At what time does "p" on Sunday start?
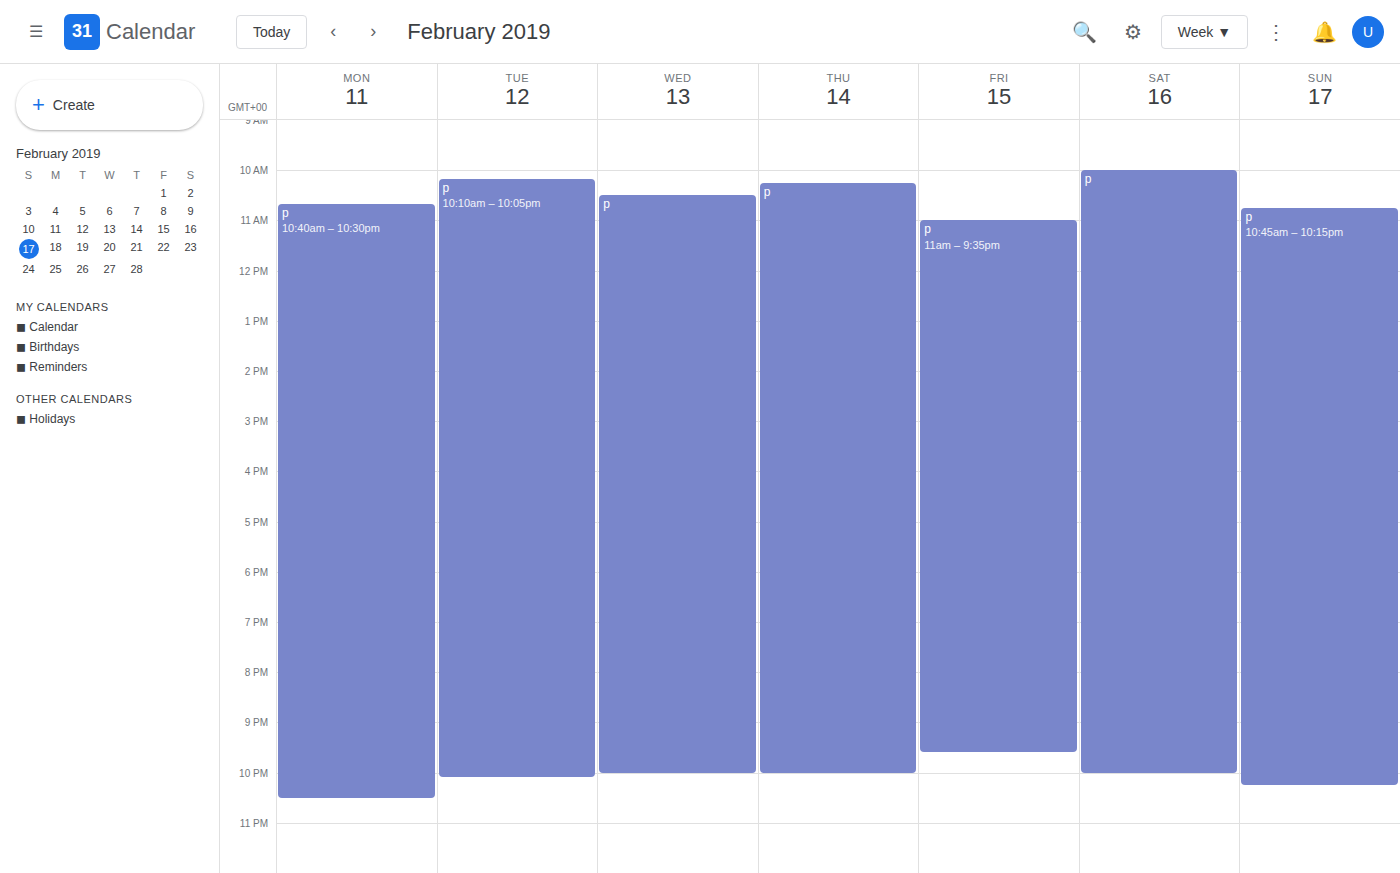
10:45 AM